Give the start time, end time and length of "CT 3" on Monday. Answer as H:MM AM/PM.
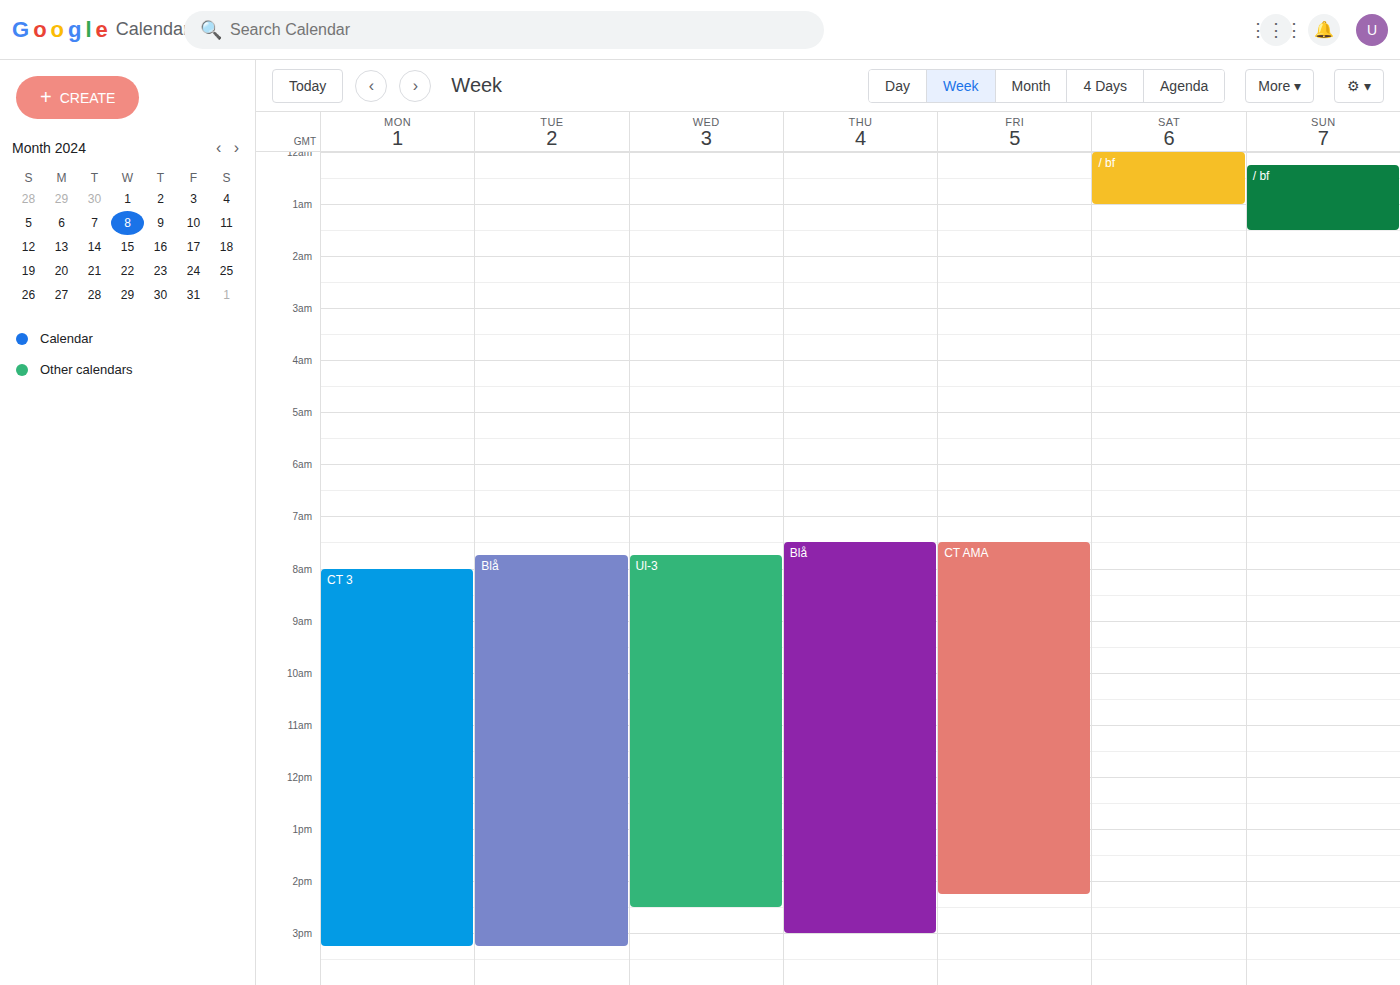
8:00 AM to 3:15 PM, 7 hours 15 minutes